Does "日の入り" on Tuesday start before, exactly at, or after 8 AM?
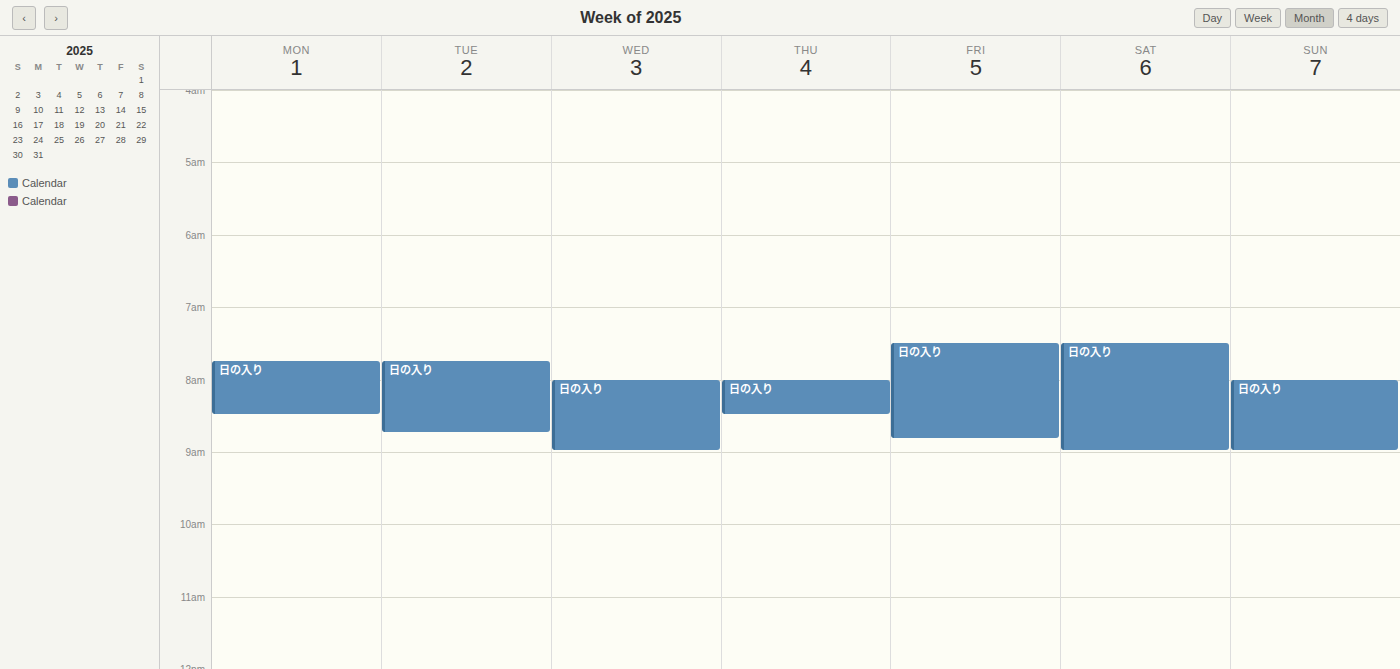
7:45 AM -- before 8 AM, 15 minutes above the 8 AM line.